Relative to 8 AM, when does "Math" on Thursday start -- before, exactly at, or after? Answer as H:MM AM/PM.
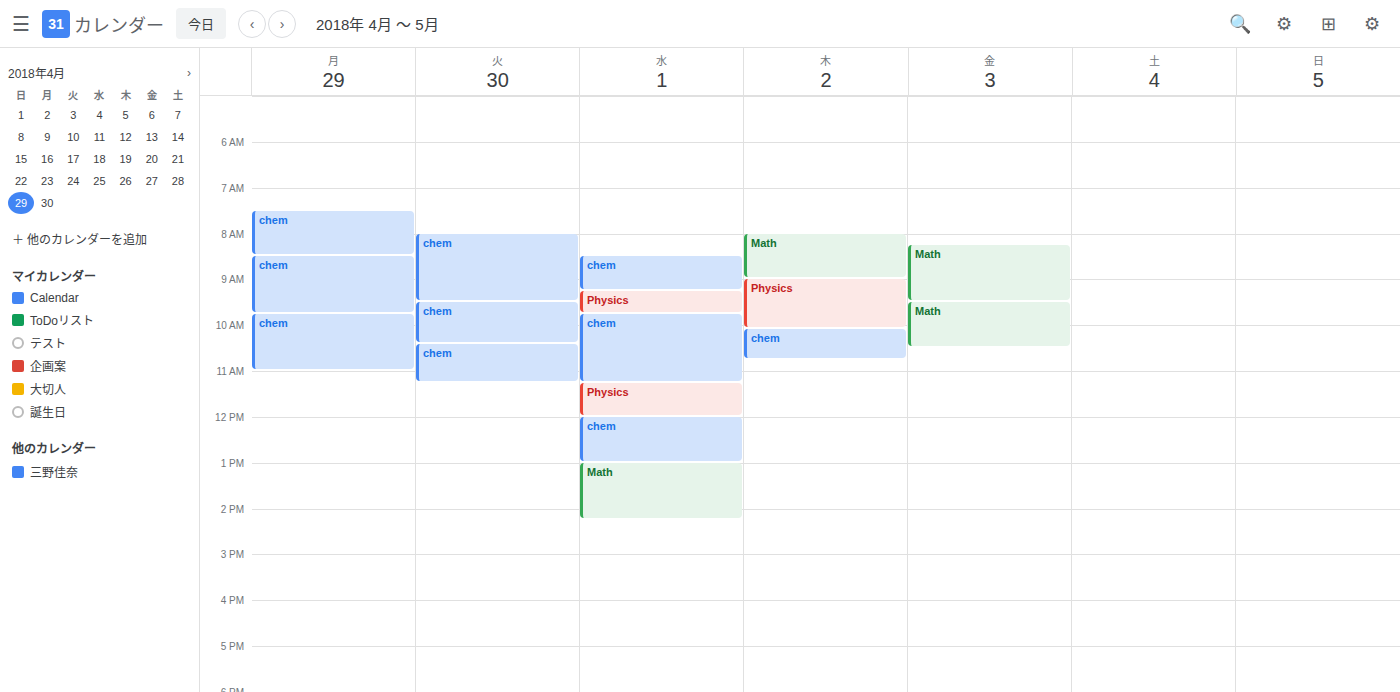
8:00 AM -- exactly at 8 AM, on the 8 AM line.